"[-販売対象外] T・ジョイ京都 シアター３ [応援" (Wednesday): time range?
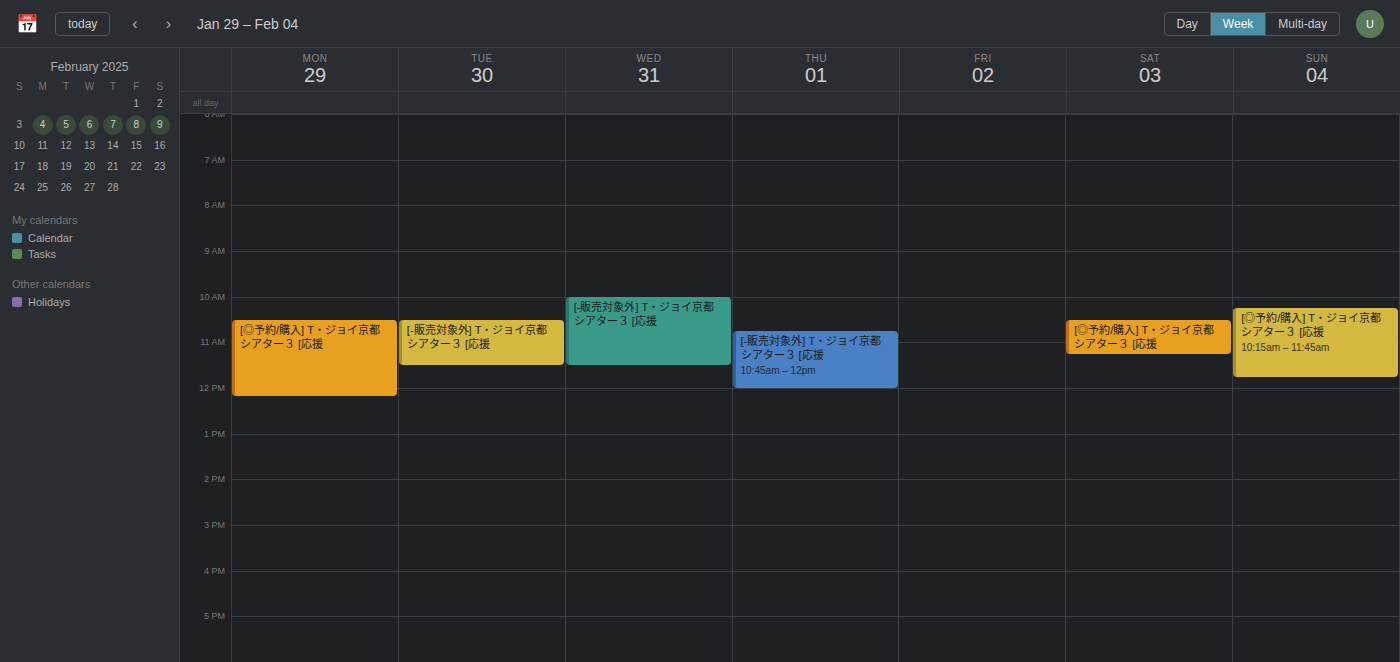
10:00 to 11:30